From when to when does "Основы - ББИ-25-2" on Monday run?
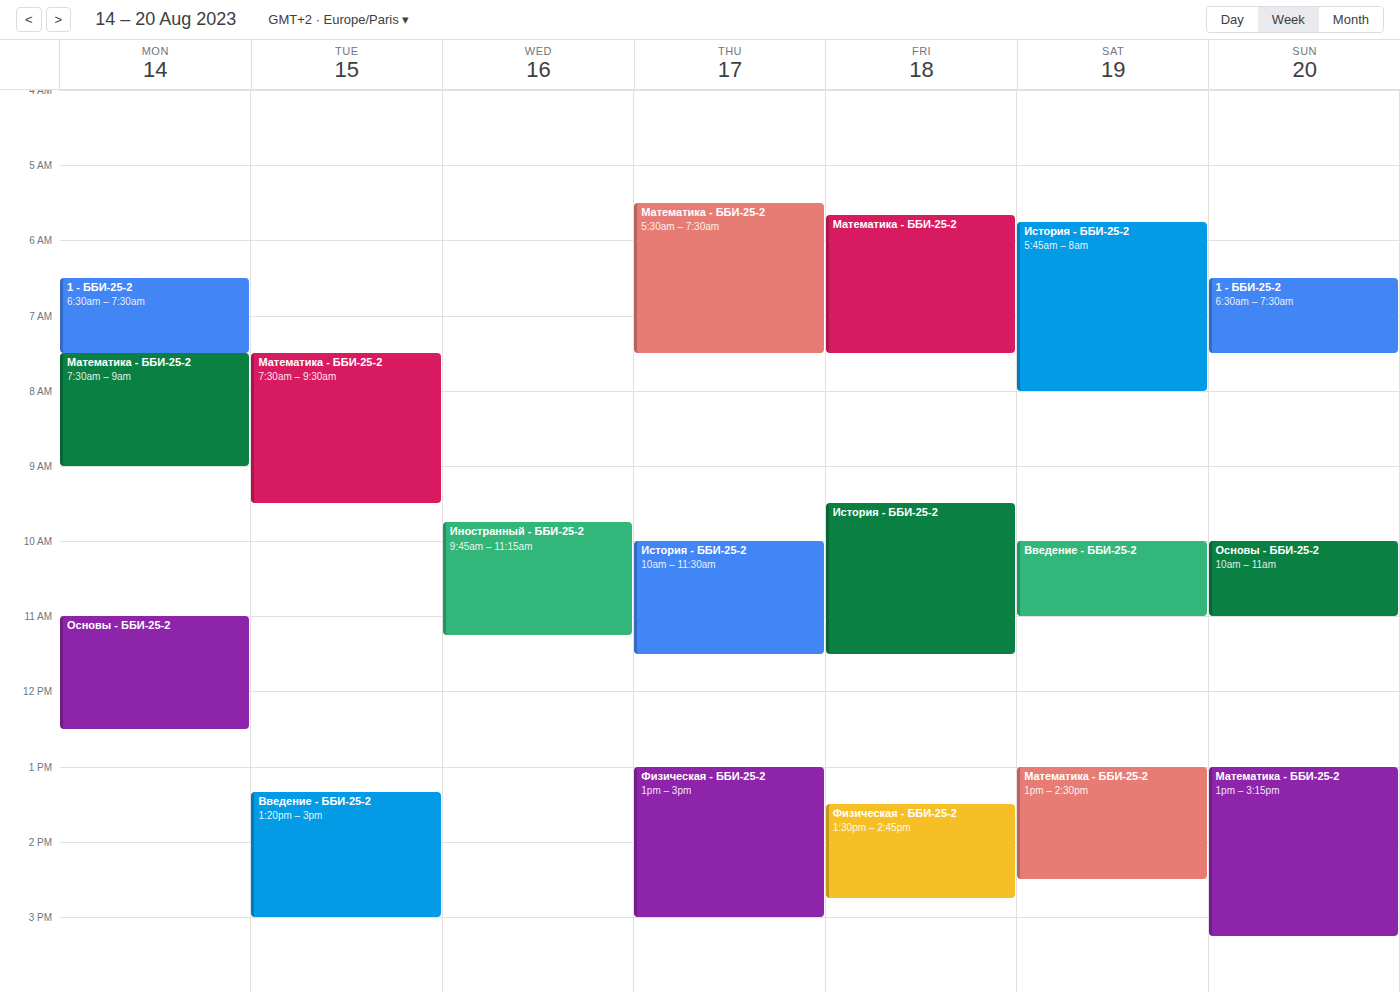
11:00 AM to 12:30 PM